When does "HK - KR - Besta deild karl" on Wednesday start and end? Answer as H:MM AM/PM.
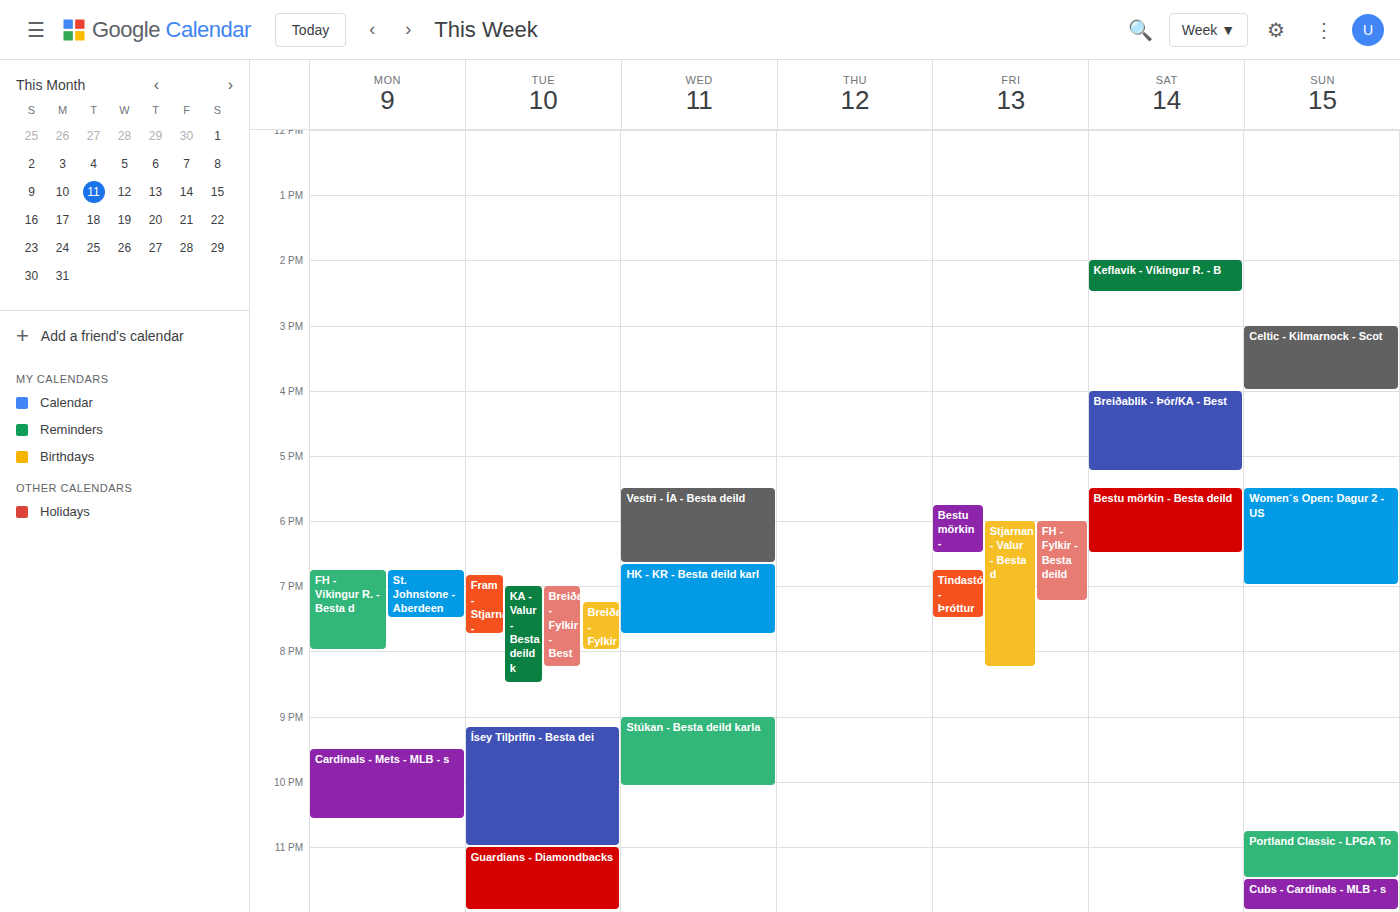
6:40 PM to 7:45 PM